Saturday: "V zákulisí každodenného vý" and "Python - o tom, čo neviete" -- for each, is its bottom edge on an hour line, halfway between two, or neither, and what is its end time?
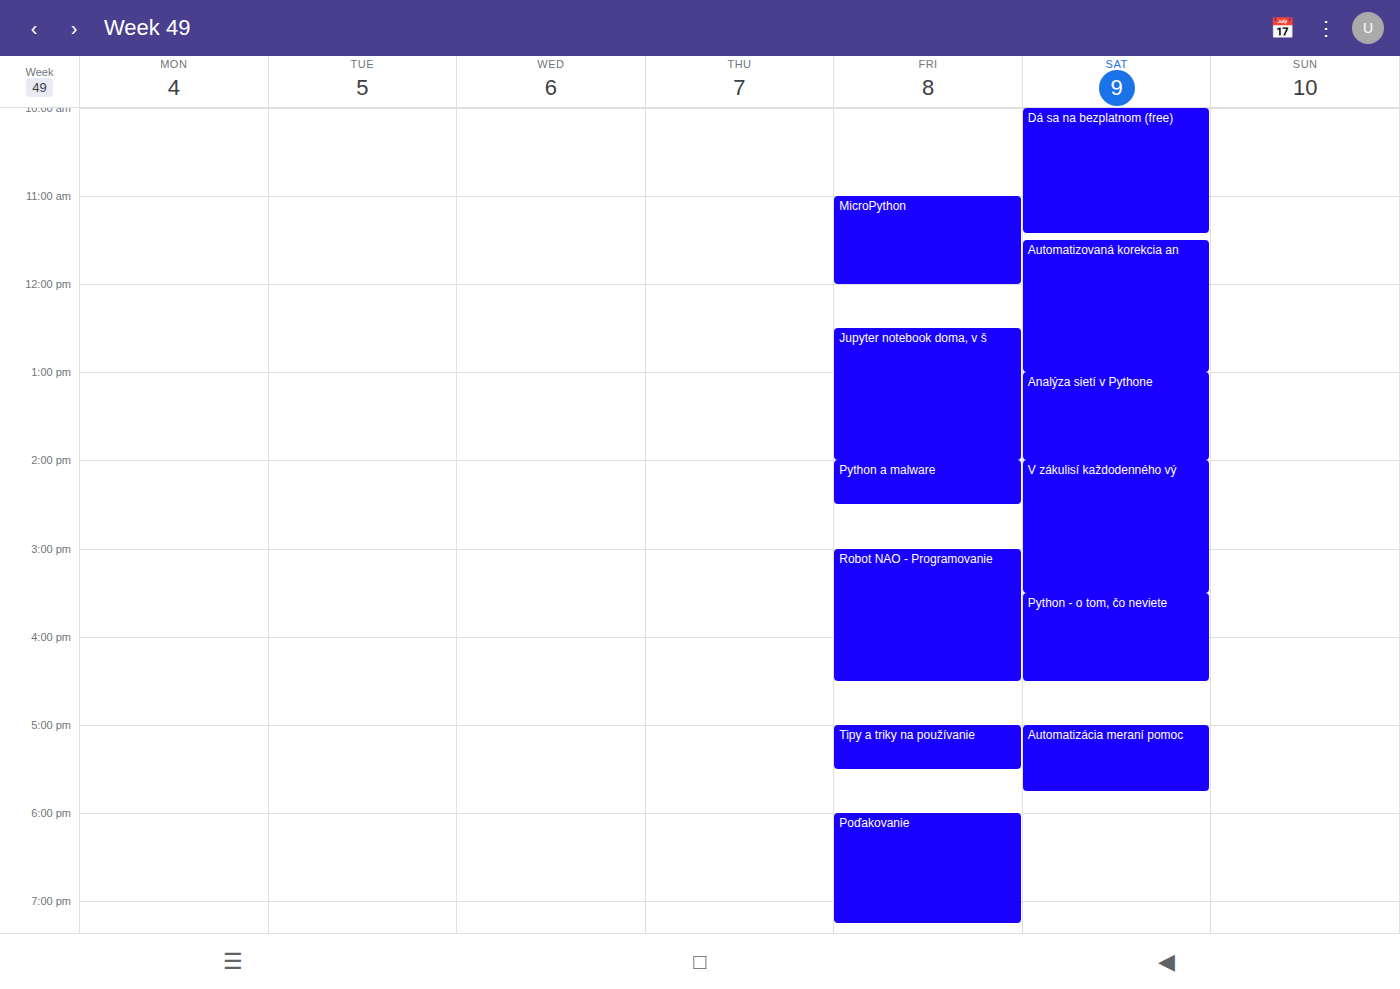
"V zákulisí každodenného vý": 3:30 PM, halfway between the 3 PM and 4 PM lines. "Python - o tom, čo neviete": 4:30 PM, halfway between the 4 PM and 5 PM lines.